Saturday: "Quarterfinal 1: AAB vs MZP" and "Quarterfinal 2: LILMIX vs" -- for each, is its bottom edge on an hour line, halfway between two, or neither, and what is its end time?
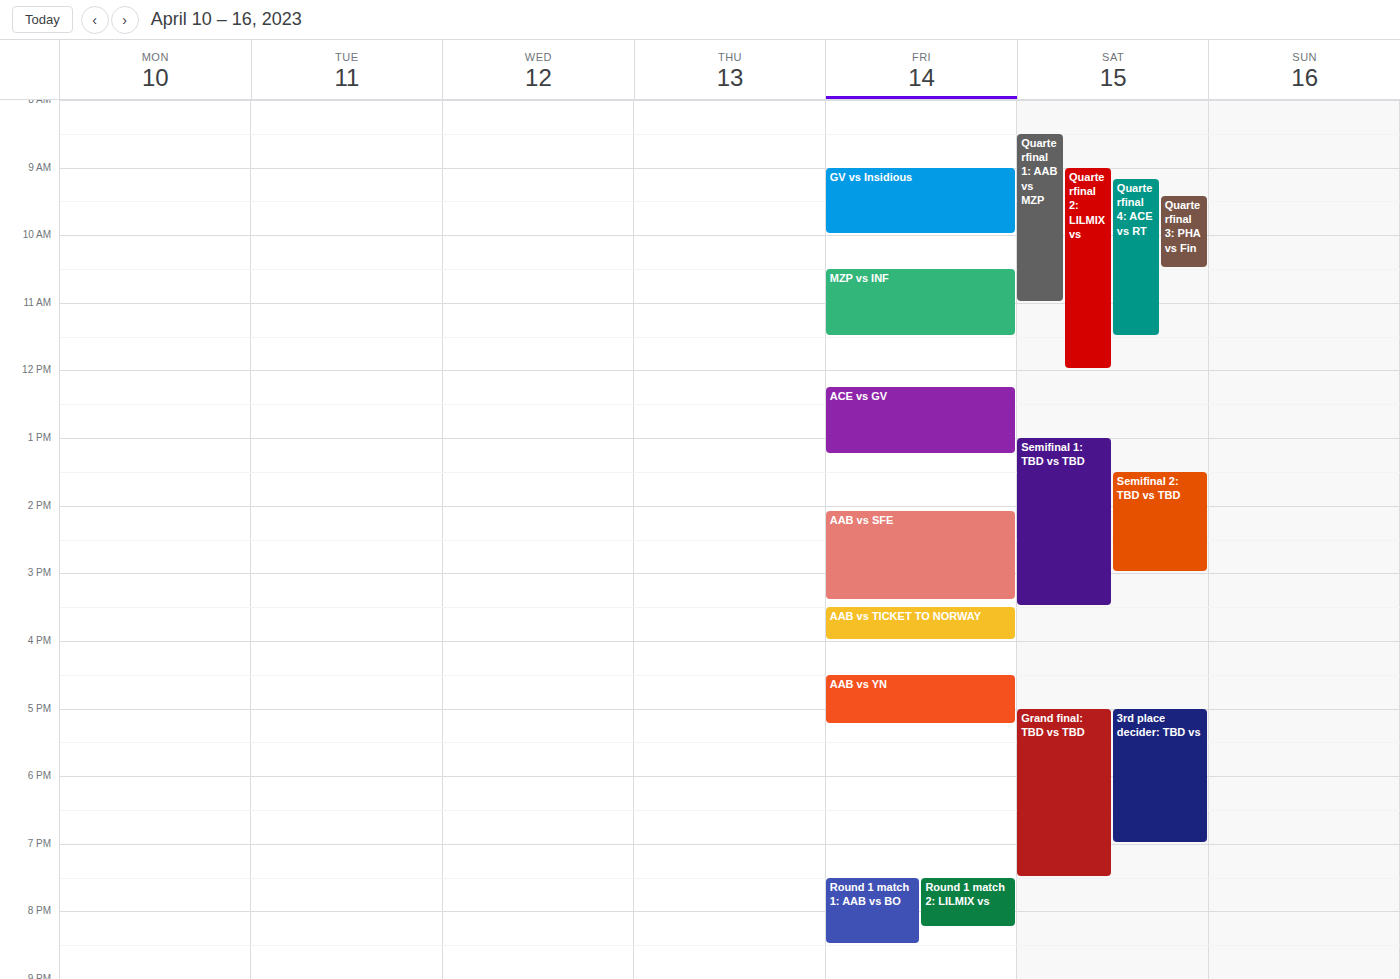
"Quarterfinal 1: AAB vs MZP": 11:00 AM, exactly on the 11 AM line. "Quarterfinal 2: LILMIX vs": 12:00 PM, exactly on the 12 PM line.